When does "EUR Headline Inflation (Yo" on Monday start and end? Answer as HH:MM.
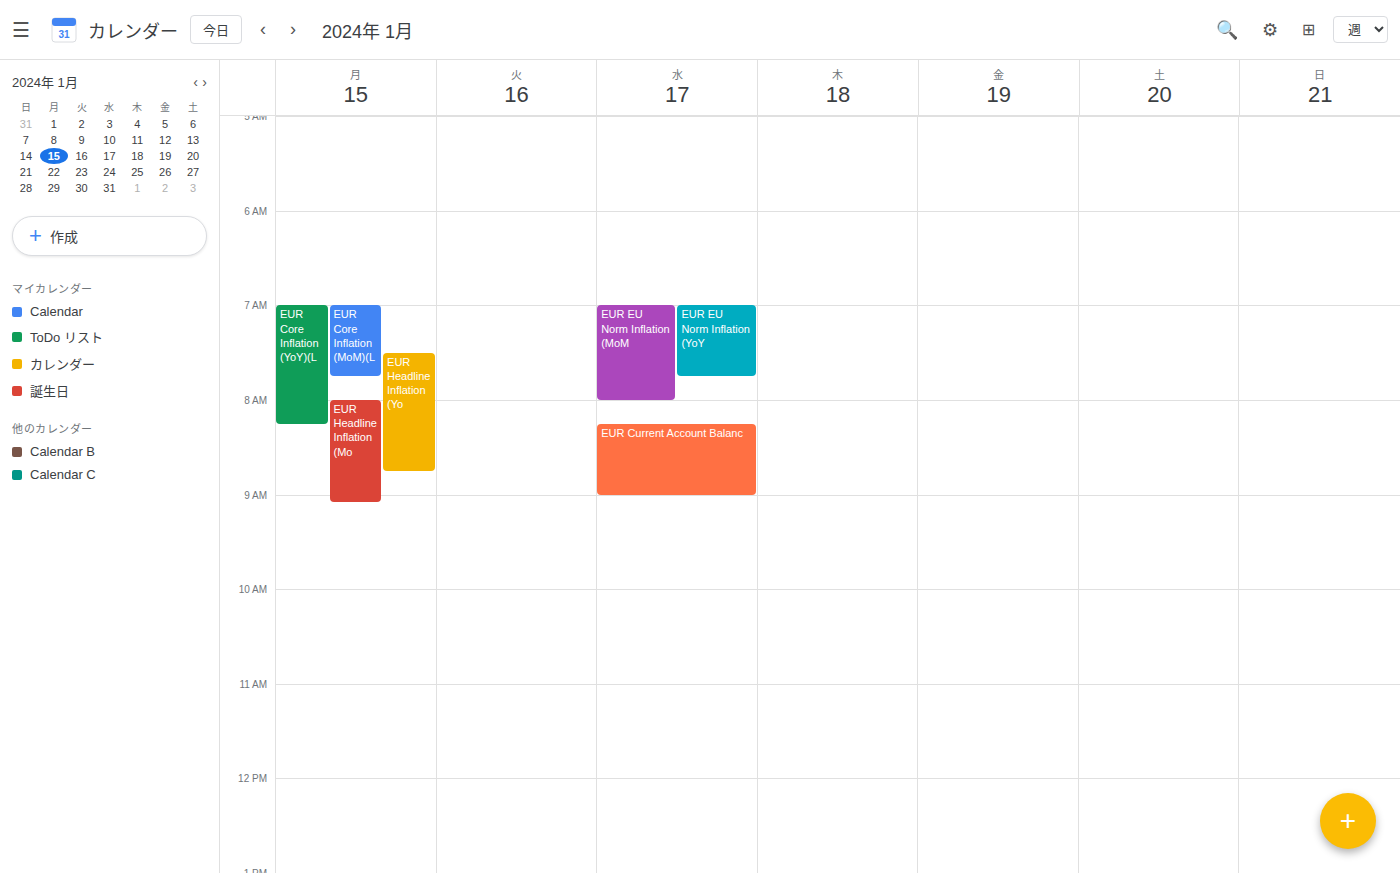
07:30 to 08:45